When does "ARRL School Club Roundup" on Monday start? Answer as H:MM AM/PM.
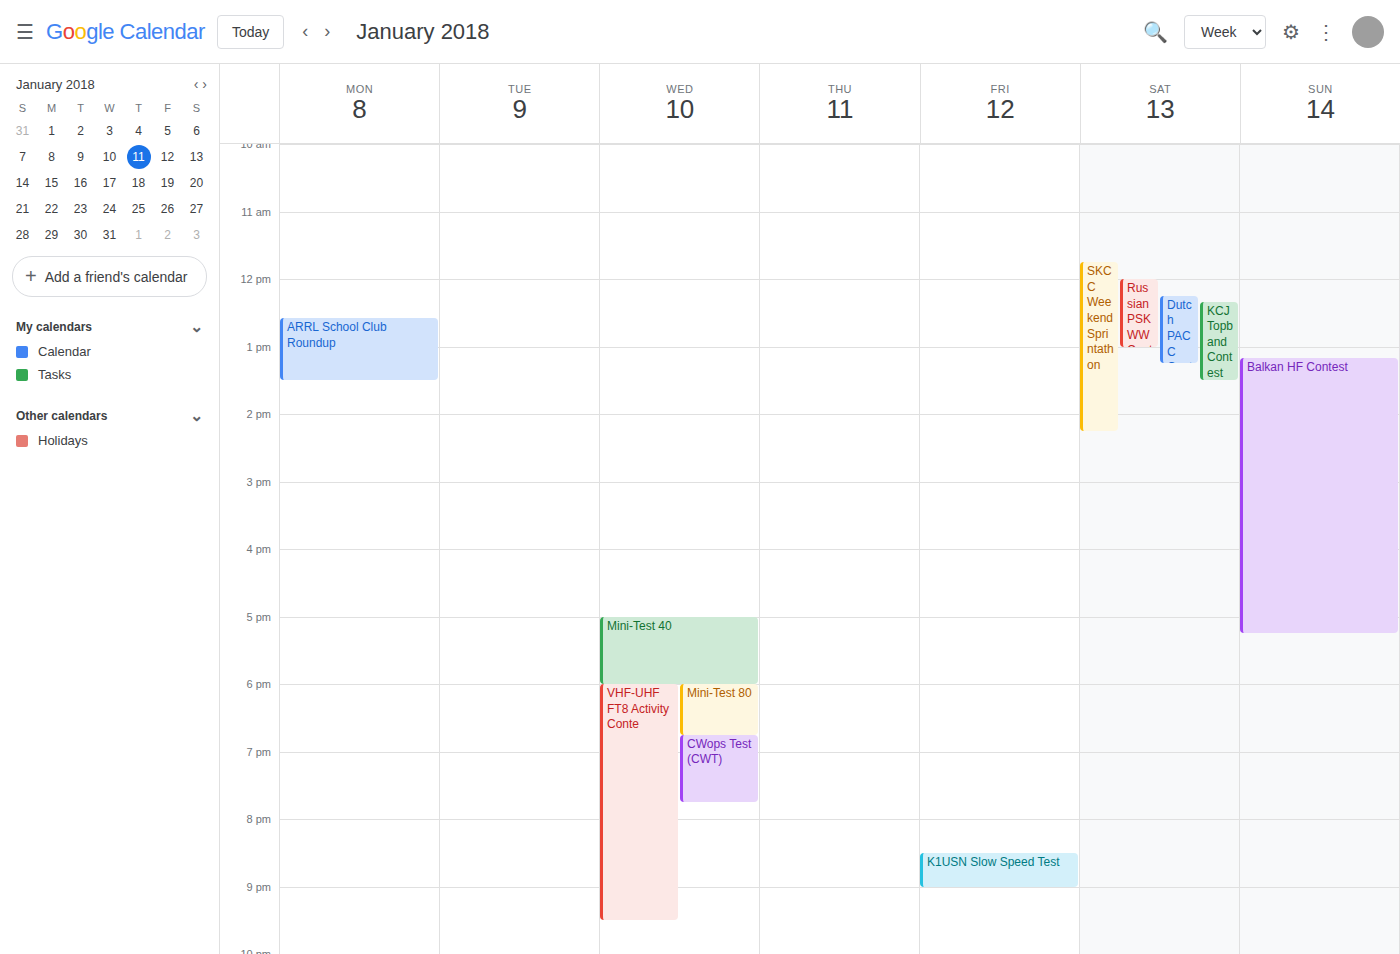
12:35 PM